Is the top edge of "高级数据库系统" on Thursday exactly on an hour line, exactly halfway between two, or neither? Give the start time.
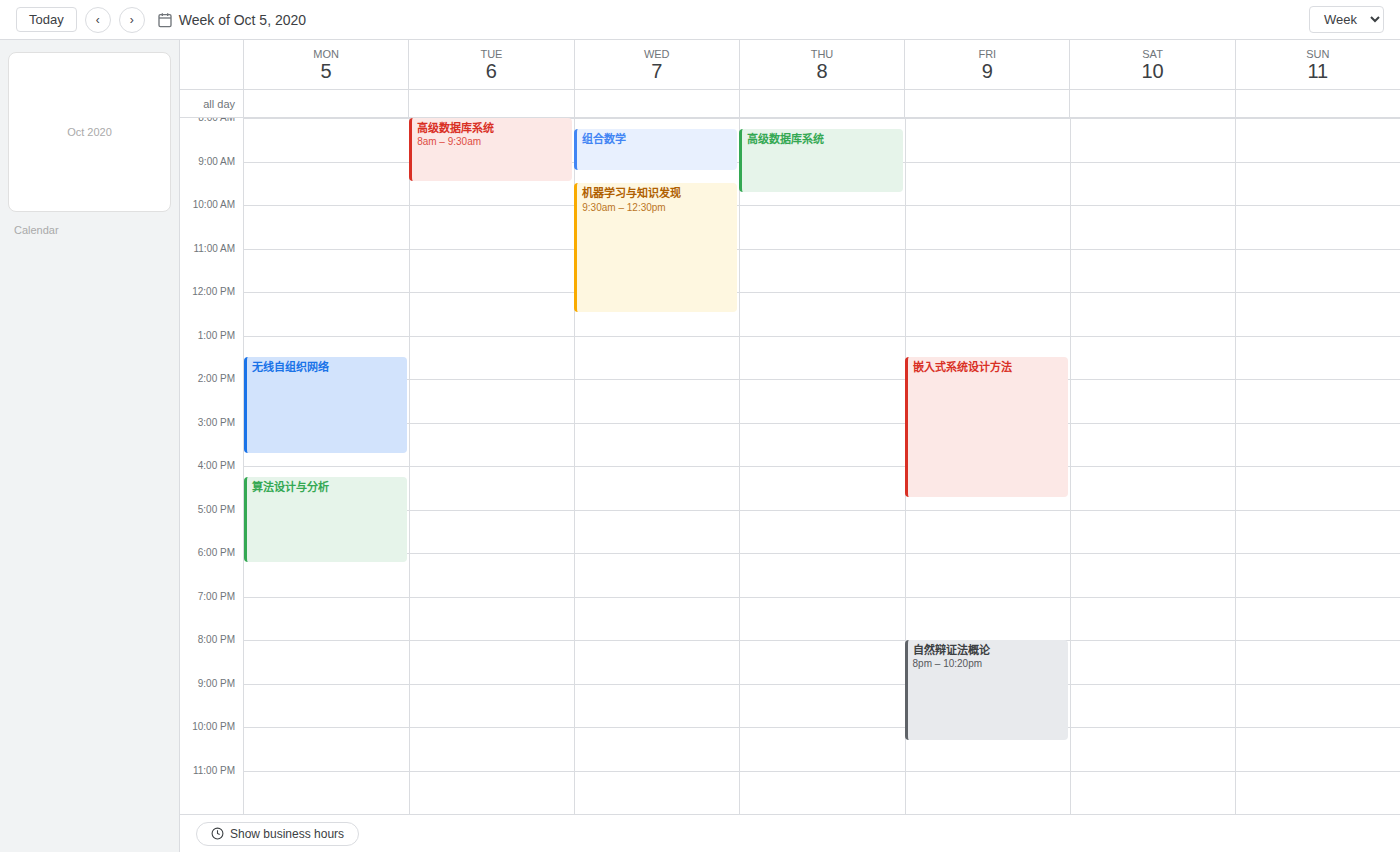
8:15 AM -- neither: a quarter of the way from the 8 AM line to the 9 AM line.